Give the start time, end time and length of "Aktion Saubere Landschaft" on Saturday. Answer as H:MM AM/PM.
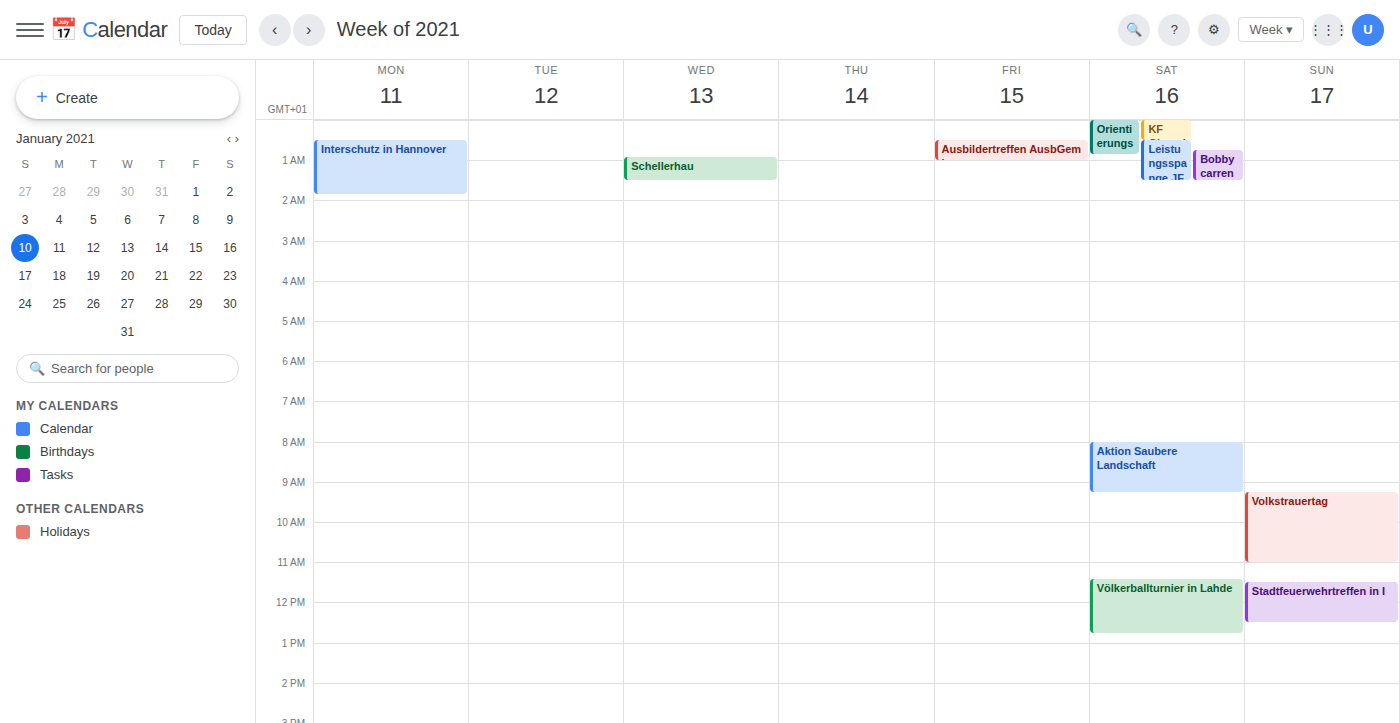
8:00 AM to 9:15 AM, 1 hour 15 minutes